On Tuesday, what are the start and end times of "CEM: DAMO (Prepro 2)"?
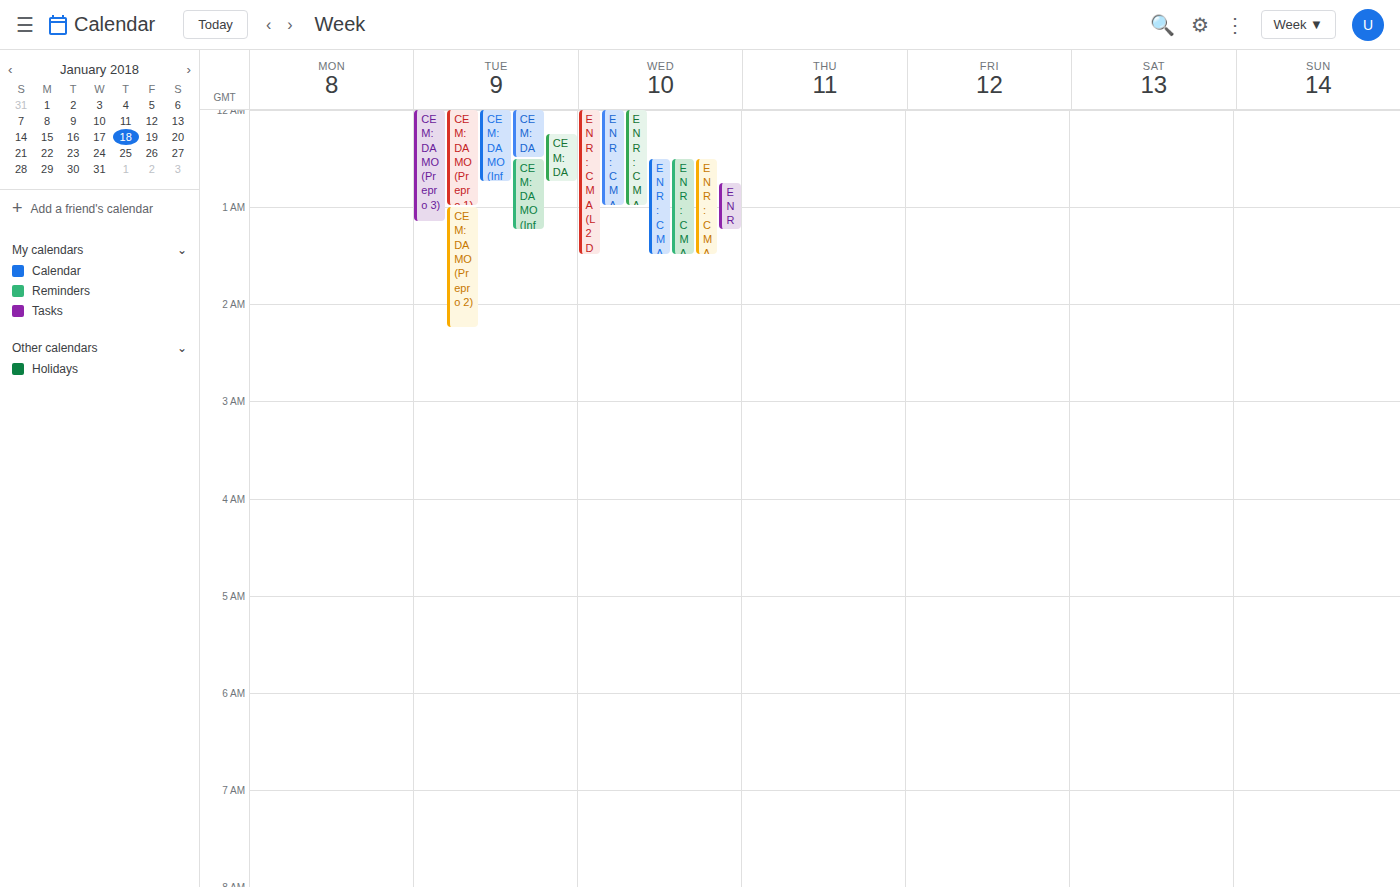
1:00 AM to 2:15 AM